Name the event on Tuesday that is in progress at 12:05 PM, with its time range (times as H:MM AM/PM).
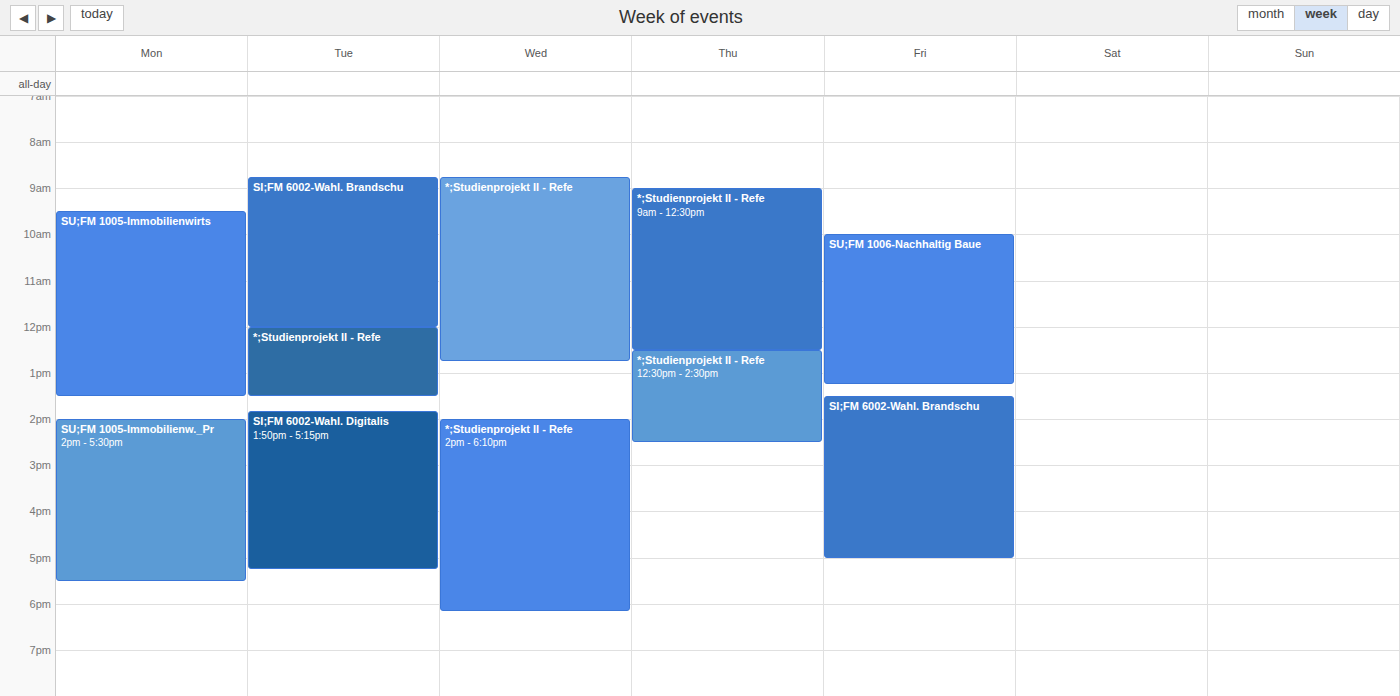
"*;Studienprojekt II - Refe", 12:00 PM to 1:30 PM